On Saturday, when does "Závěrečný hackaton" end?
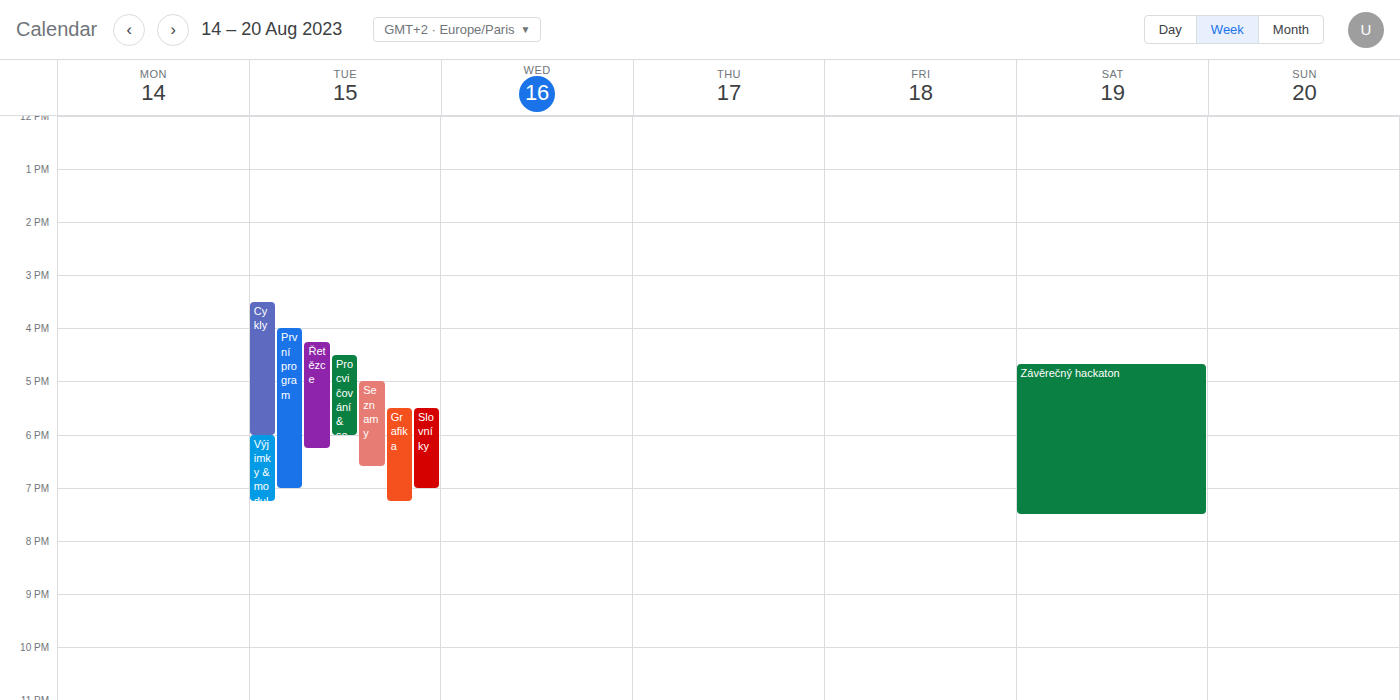
19:30